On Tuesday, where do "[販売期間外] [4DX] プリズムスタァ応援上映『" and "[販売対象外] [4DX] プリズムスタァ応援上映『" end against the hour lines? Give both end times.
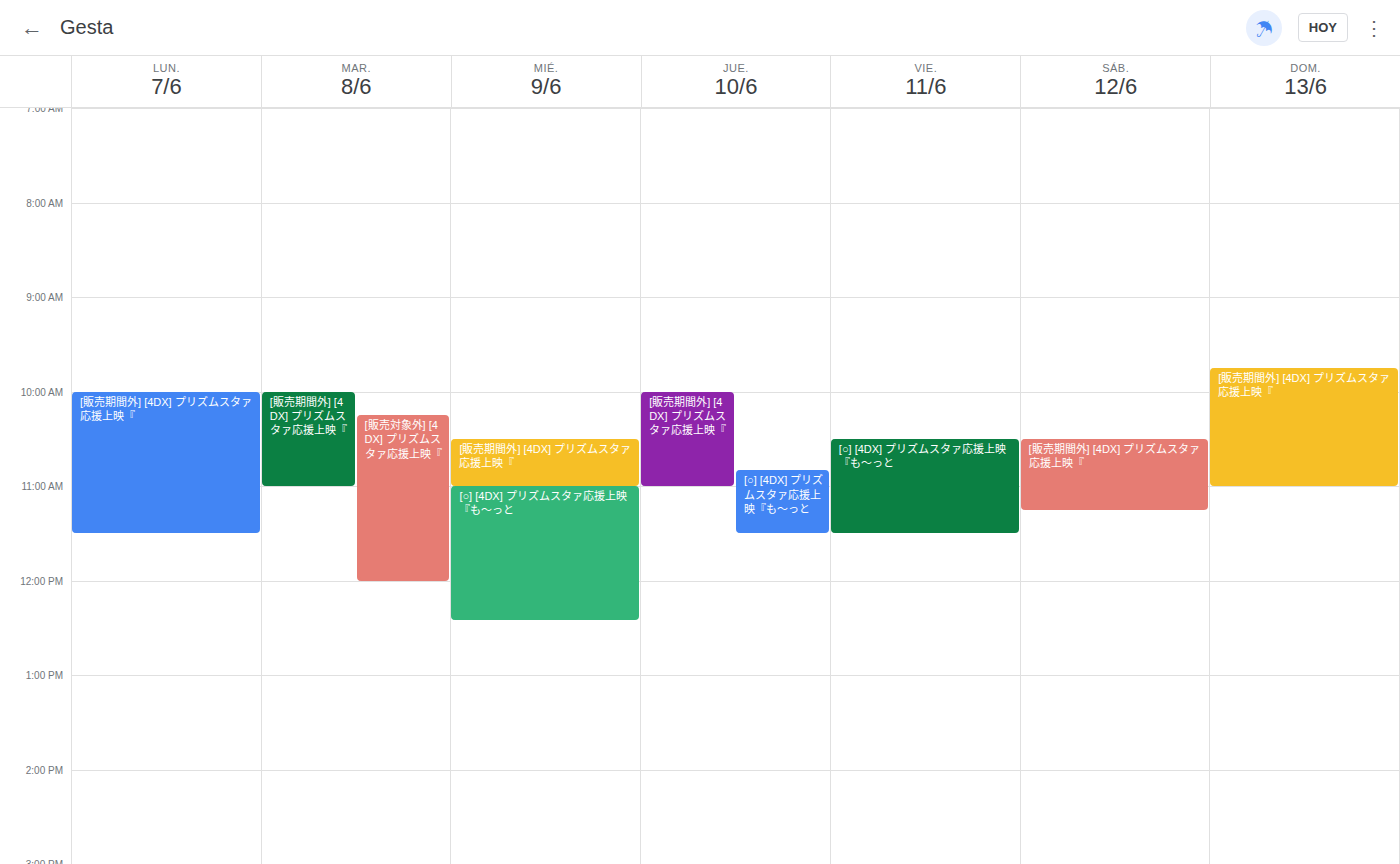
"[販売期間外] [4DX] プリズムスタァ応援上映『": 11:00 AM, exactly on the 11 AM line. "[販売対象外] [4DX] プリズムスタァ応援上映『": 12:00 PM, exactly on the 12 PM line.